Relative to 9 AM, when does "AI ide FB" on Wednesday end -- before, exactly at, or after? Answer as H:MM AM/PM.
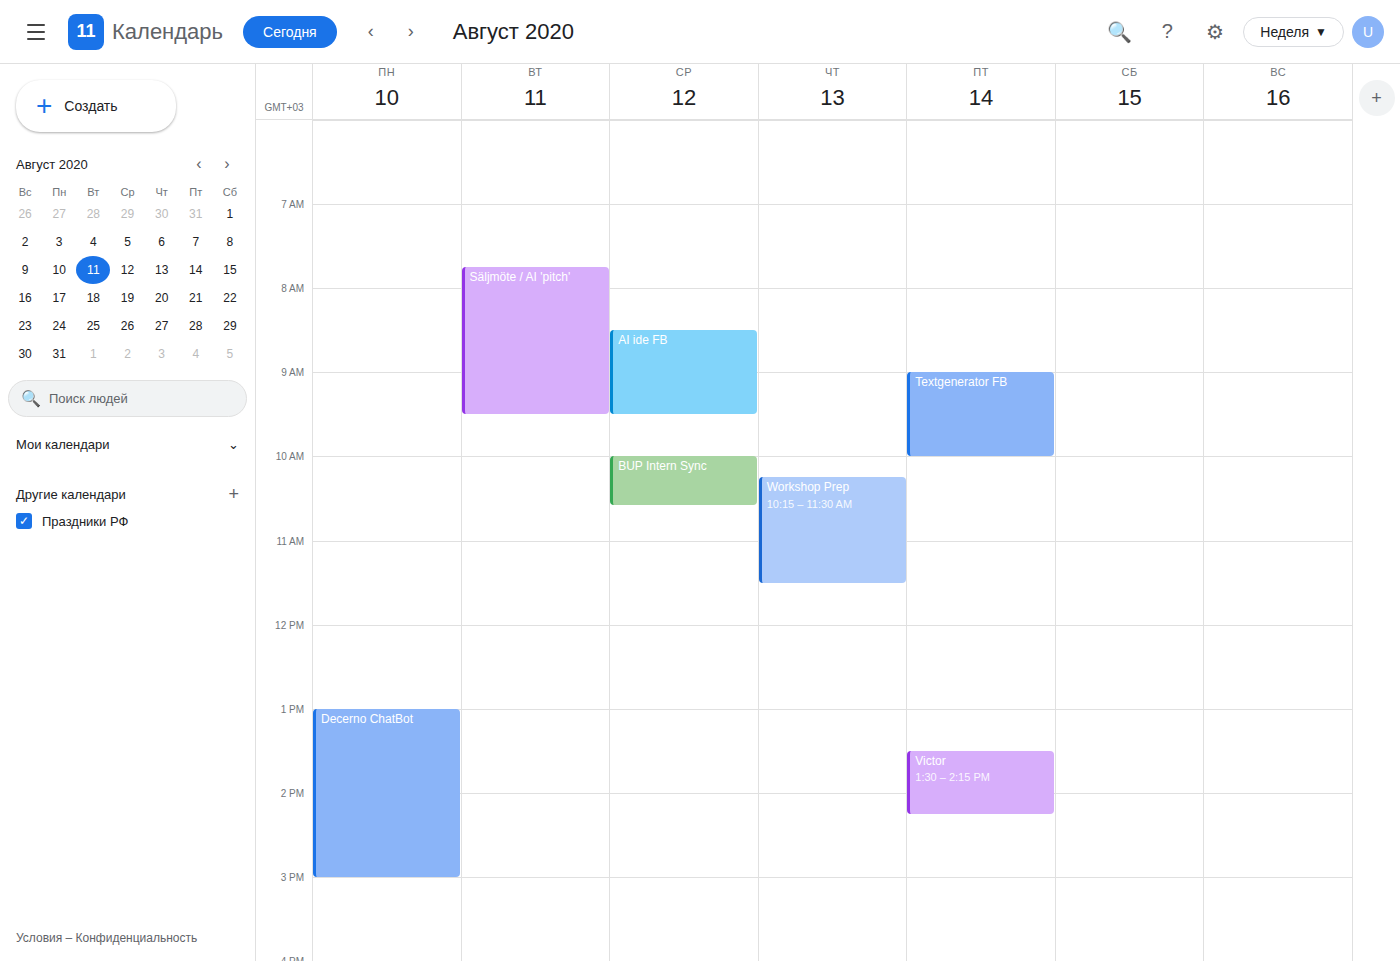
9:30 AM -- after 9 AM, 30 minutes below the 9 AM line.